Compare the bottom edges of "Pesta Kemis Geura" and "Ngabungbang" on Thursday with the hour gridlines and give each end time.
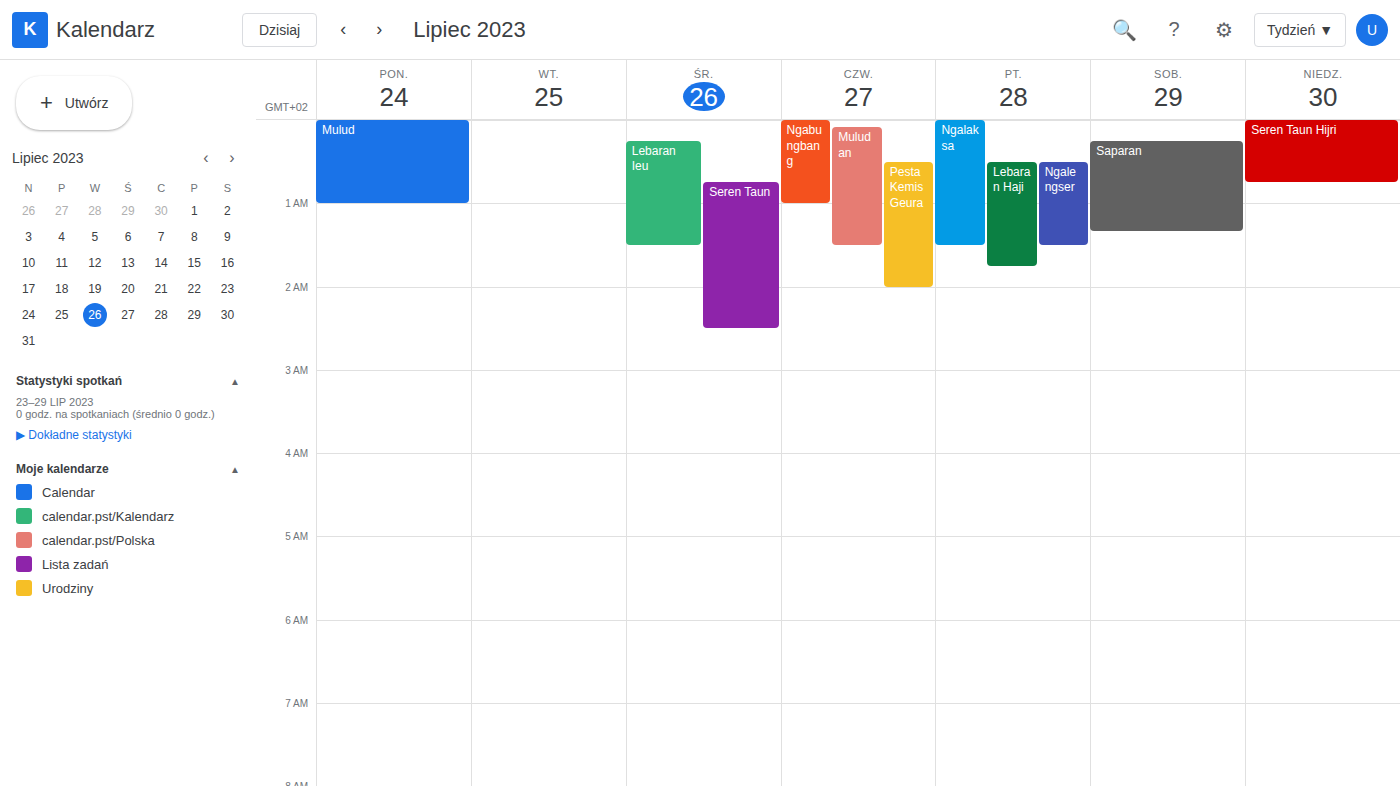
"Pesta Kemis Geura": 2:00 AM, exactly on the 2 AM line. "Ngabungbang": 1:00 AM, exactly on the 1 AM line.